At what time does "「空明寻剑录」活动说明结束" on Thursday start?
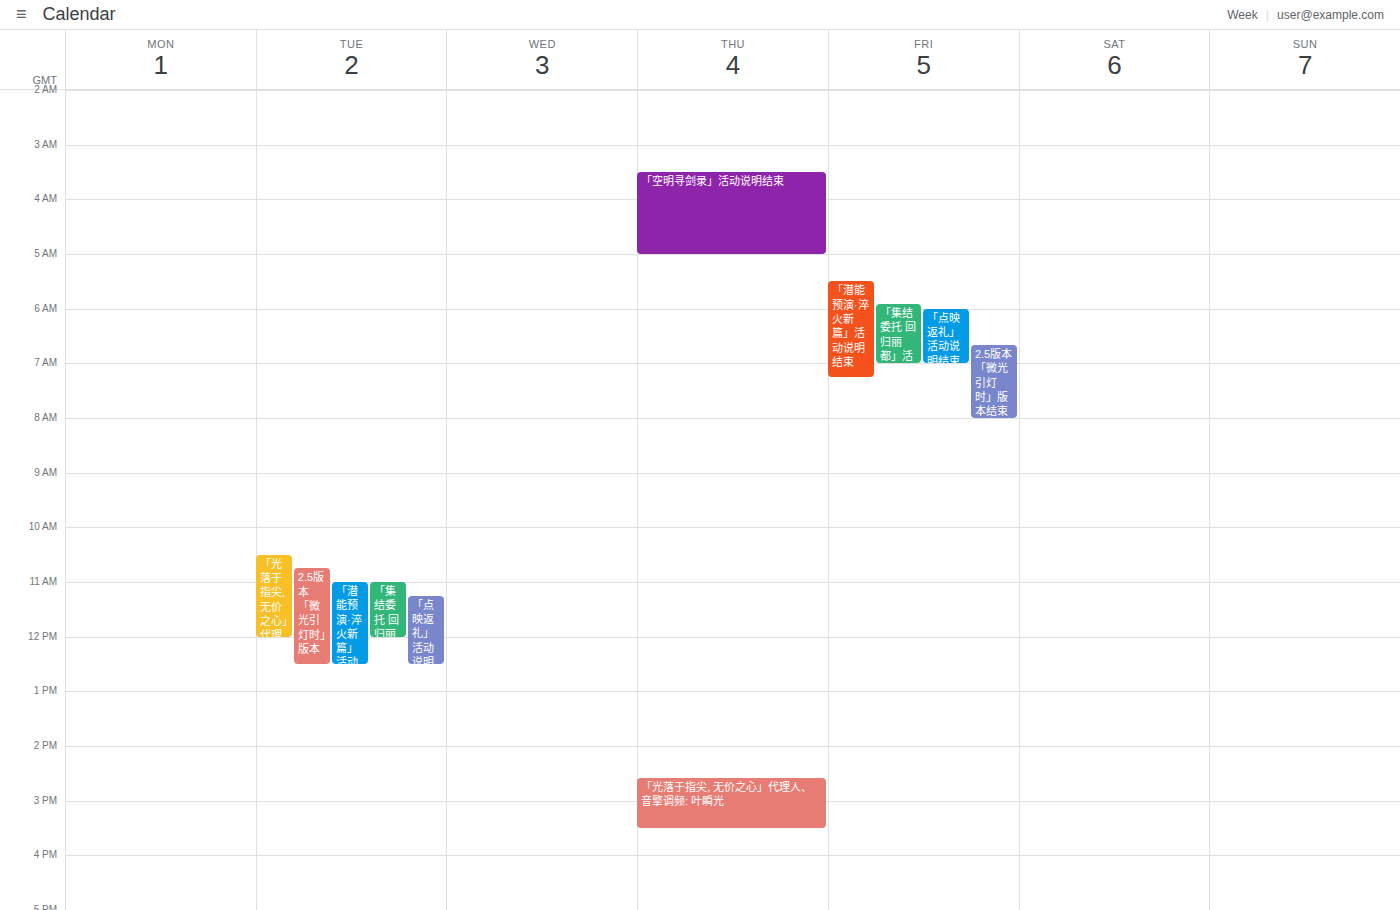
3:30 AM